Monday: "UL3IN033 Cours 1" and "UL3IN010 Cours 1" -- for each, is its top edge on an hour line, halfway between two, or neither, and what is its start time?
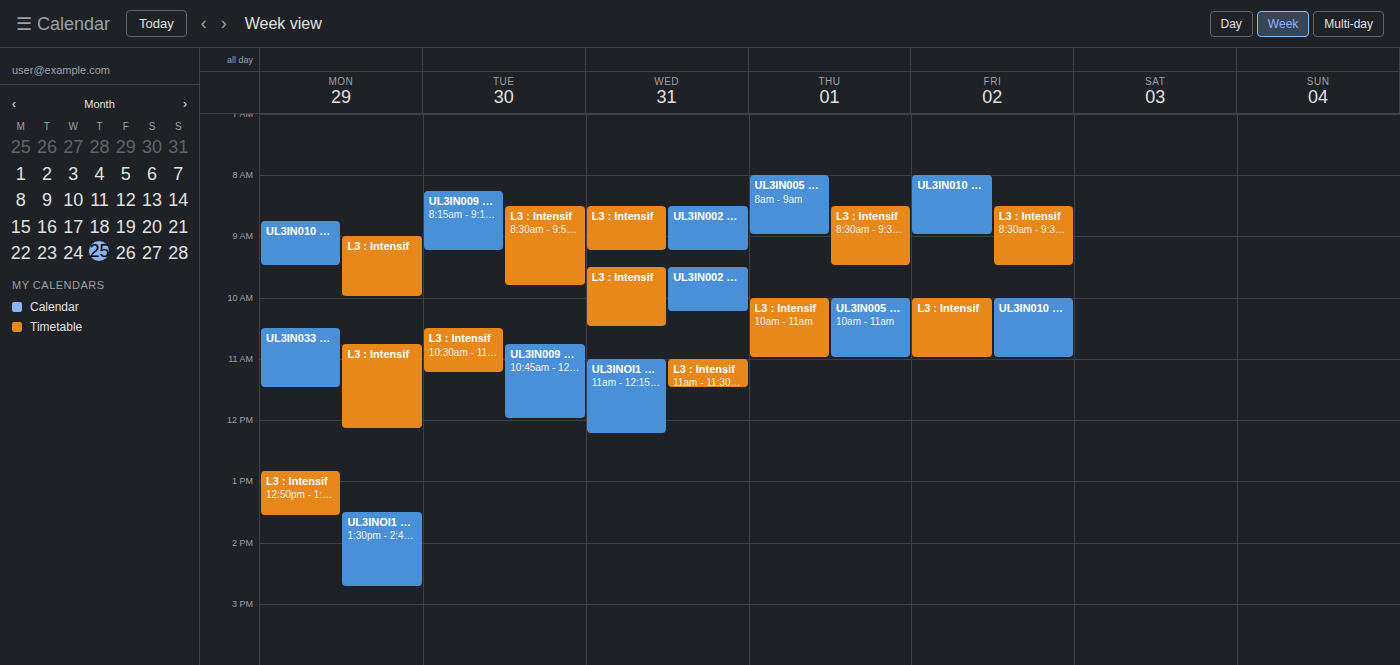
"UL3IN033 Cours 1": 10:30 AM, halfway between the 10 AM and 11 AM lines. "UL3IN010 Cours 1": 8:45 AM, neither: three quarters of the way from the 8 AM line to the 9 AM line.